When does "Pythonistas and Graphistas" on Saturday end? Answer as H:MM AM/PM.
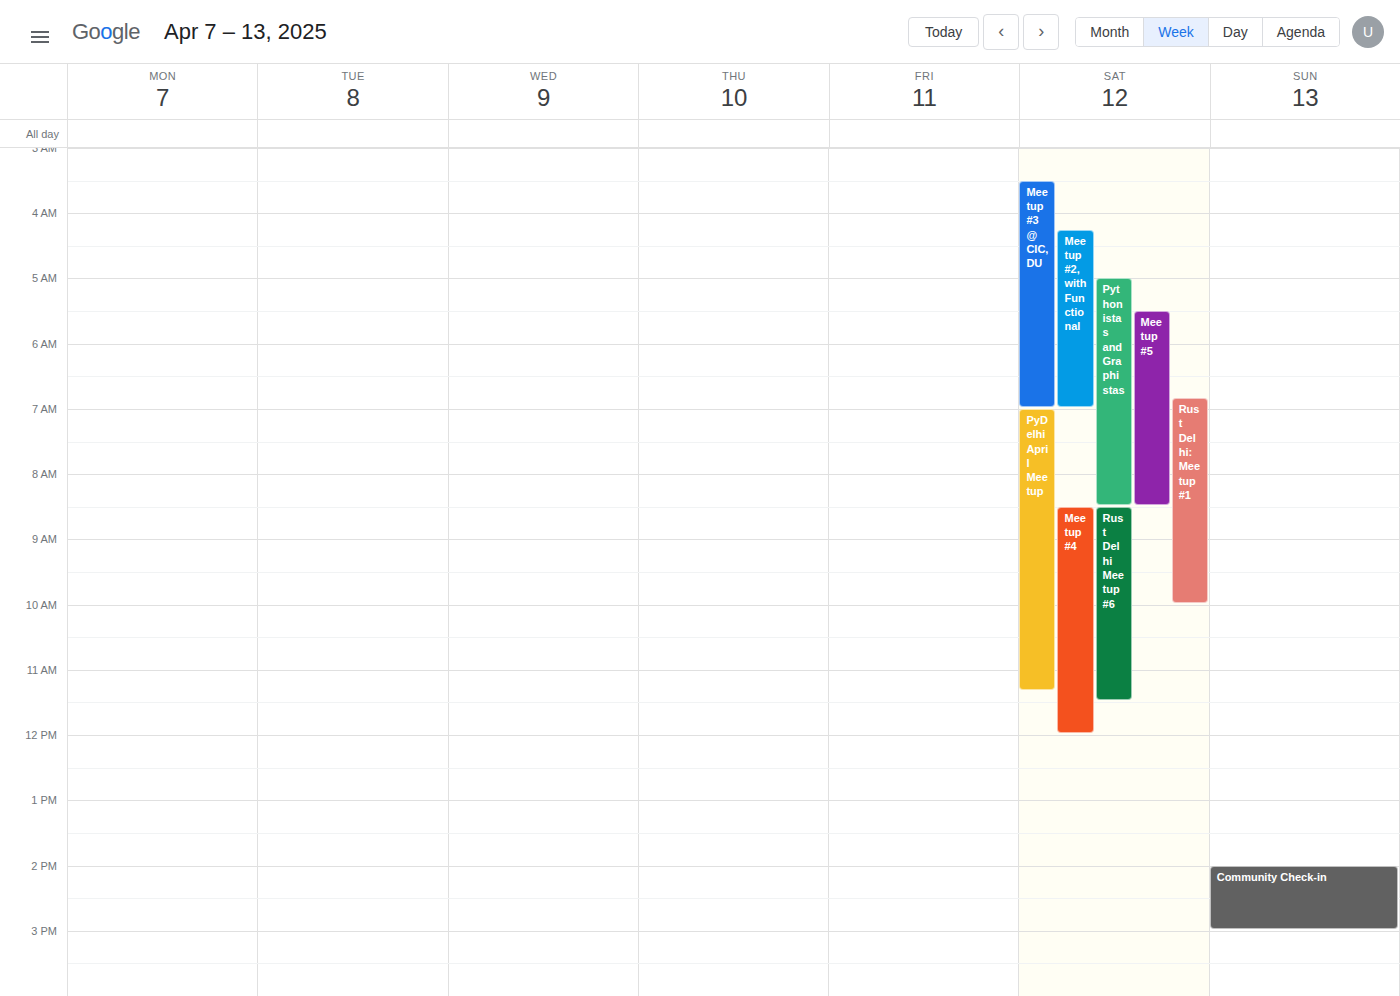
8:30 AM